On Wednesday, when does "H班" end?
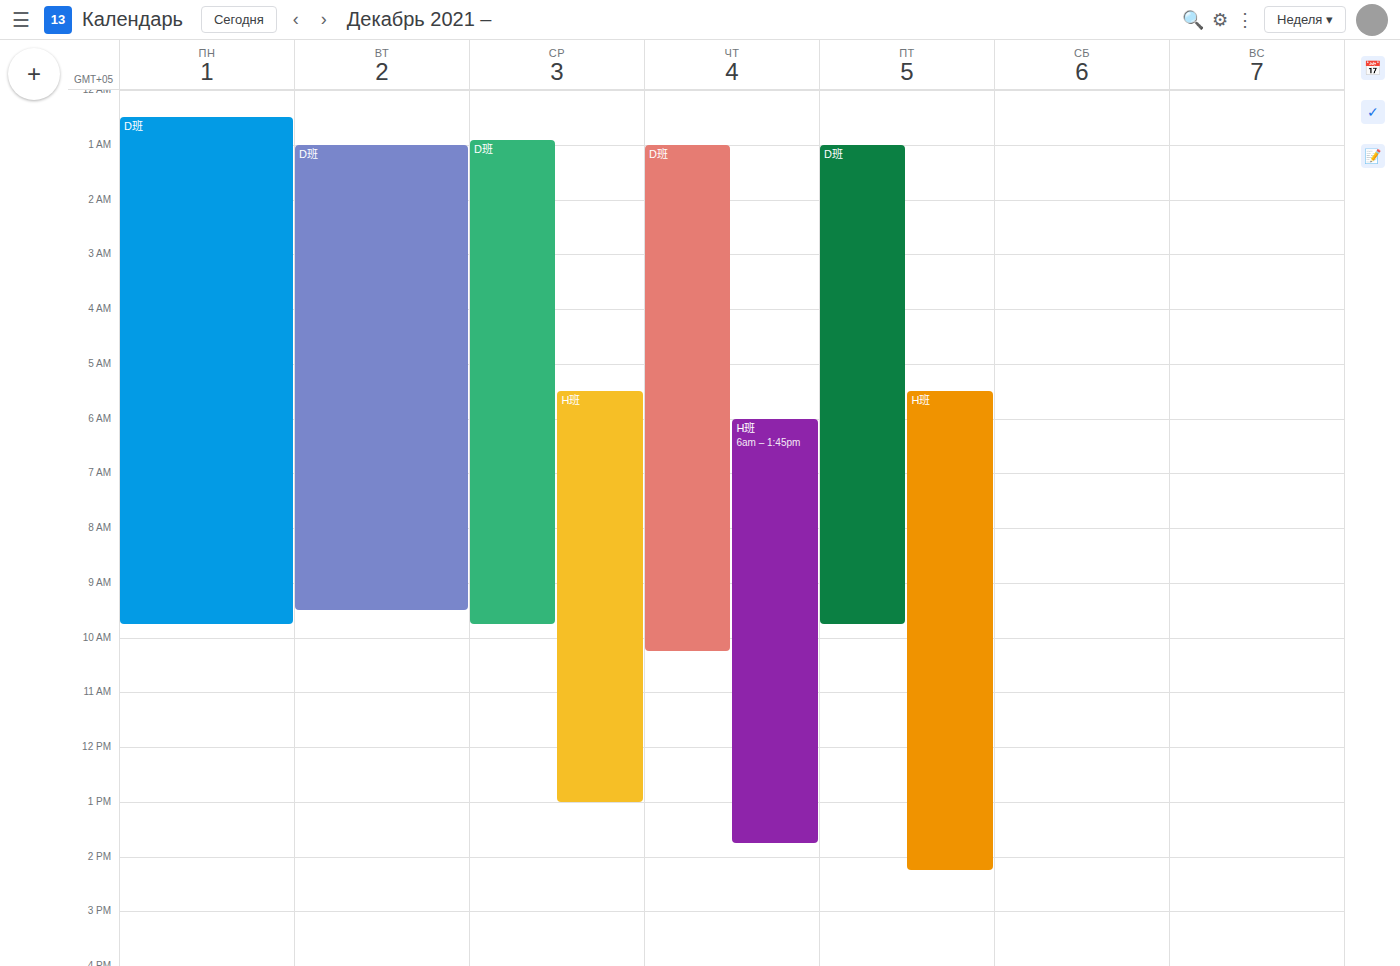
1:00 PM